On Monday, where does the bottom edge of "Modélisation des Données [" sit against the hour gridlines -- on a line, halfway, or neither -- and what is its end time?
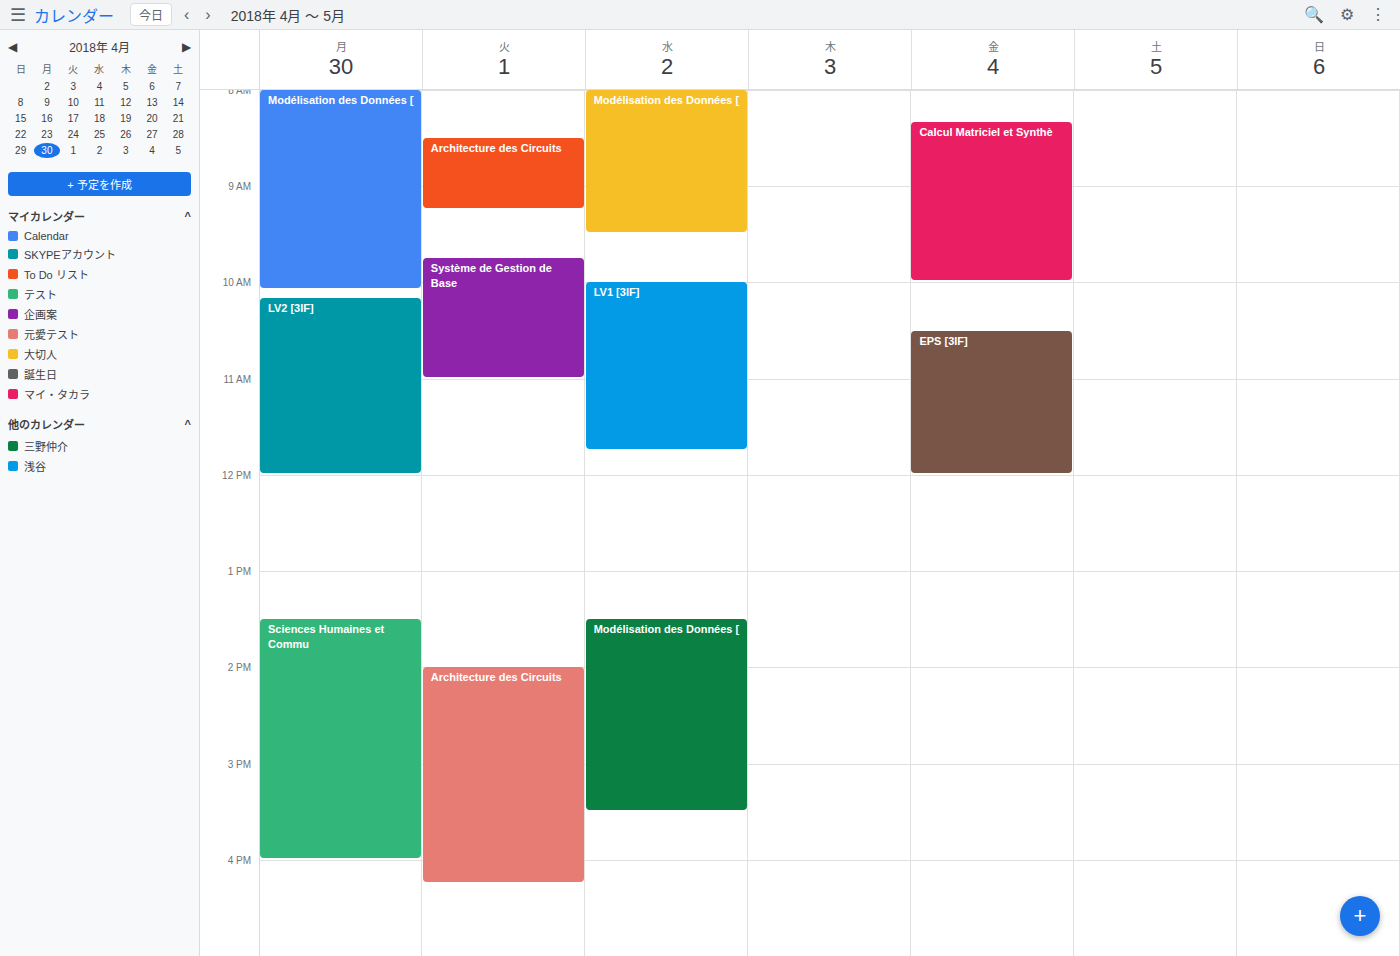
10:05 AM -- neither: 5 minutes below the 10 AM line and 55 minutes above the 11 AM line.